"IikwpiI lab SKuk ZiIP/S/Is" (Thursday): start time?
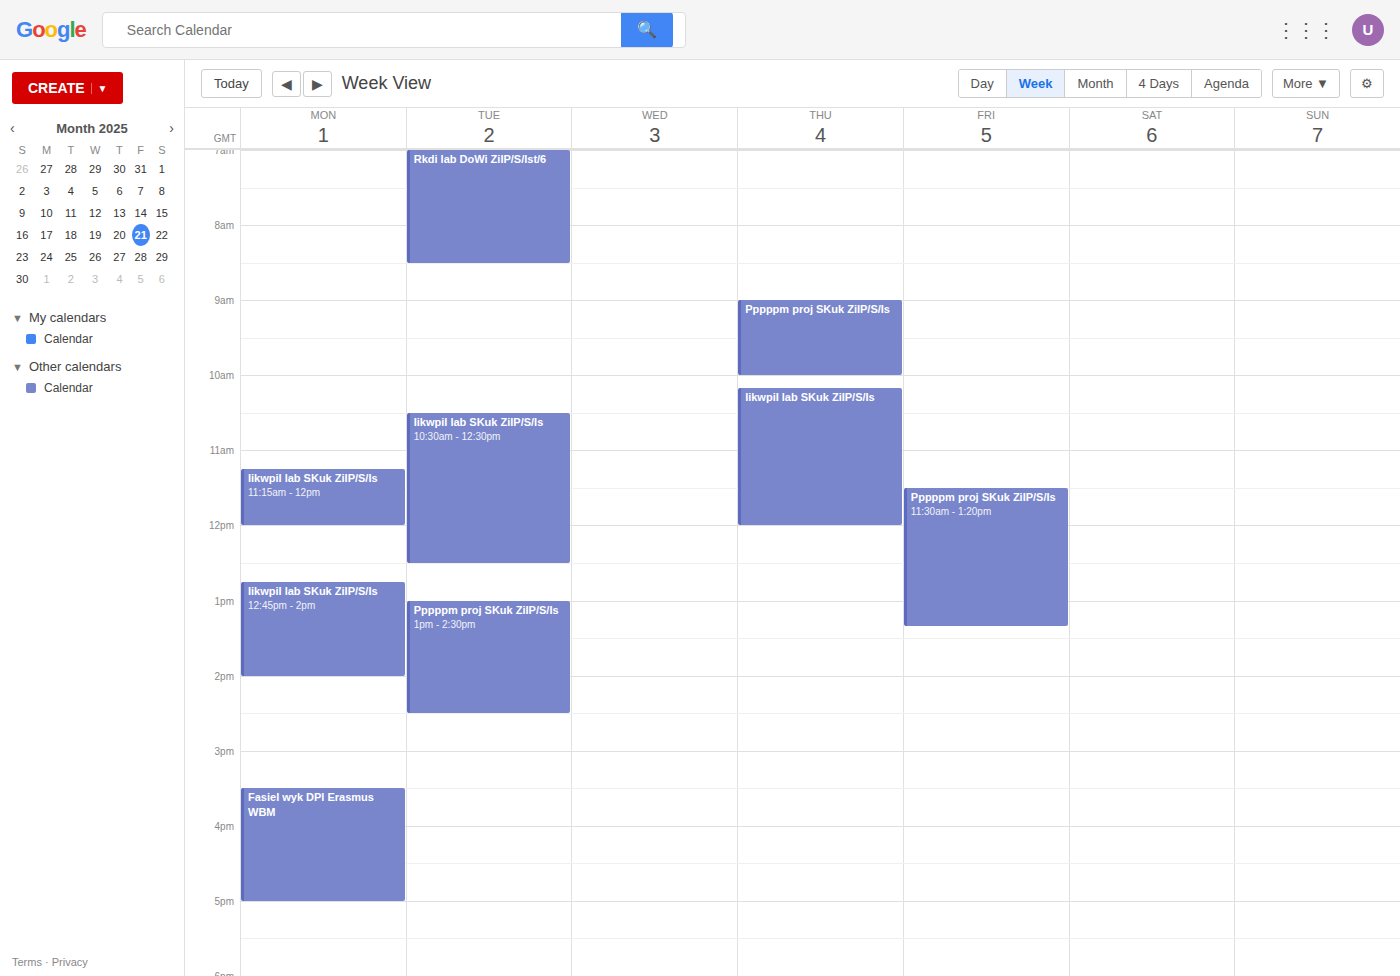
10:10 AM